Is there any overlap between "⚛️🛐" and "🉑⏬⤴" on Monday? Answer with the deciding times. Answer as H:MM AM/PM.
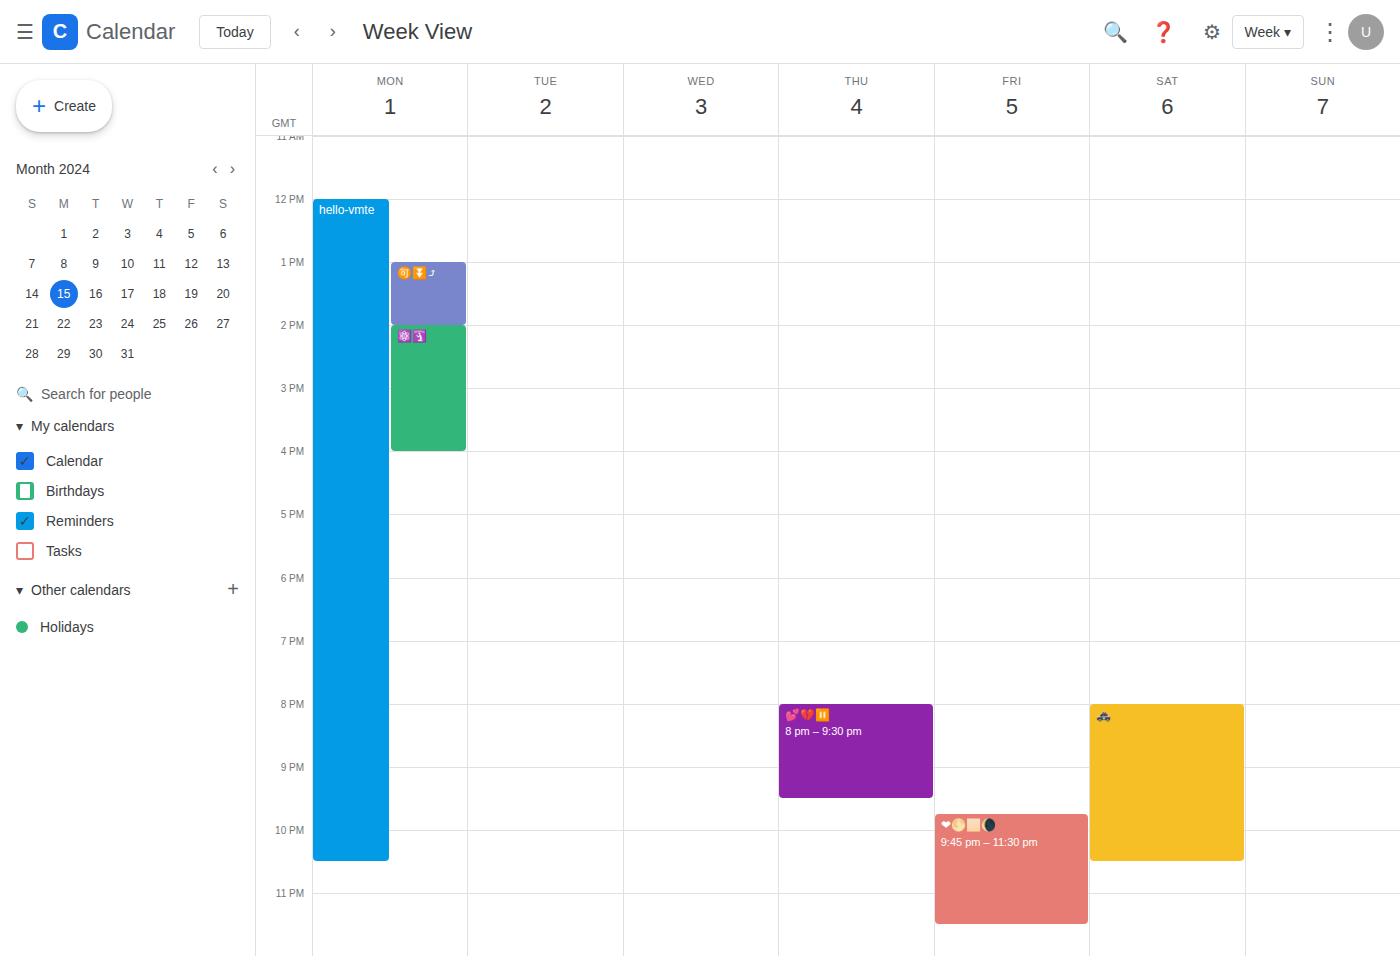
"🉑⏬⤴" ends at 2:00 PM, exactly when "⚛️🛐" starts -- they touch but do not overlap.